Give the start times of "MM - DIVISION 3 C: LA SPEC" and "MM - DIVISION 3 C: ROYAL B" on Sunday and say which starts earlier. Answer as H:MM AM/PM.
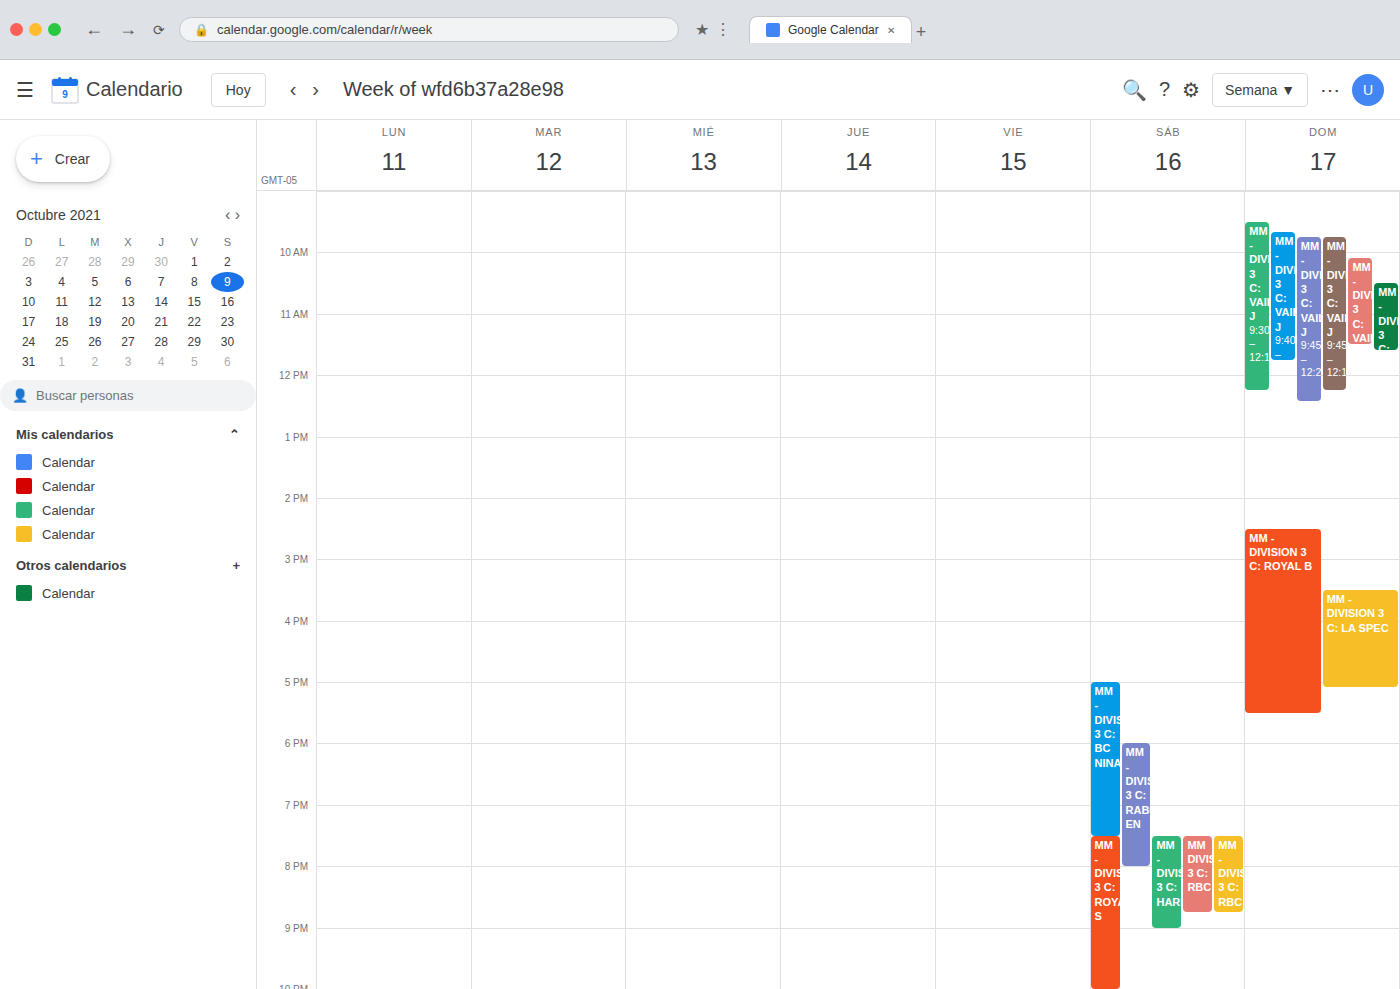
"MM - DIVISION 3 C: ROYAL B" 2:30 PM; "MM - DIVISION 3 C: LA SPEC" 3:30 PM.